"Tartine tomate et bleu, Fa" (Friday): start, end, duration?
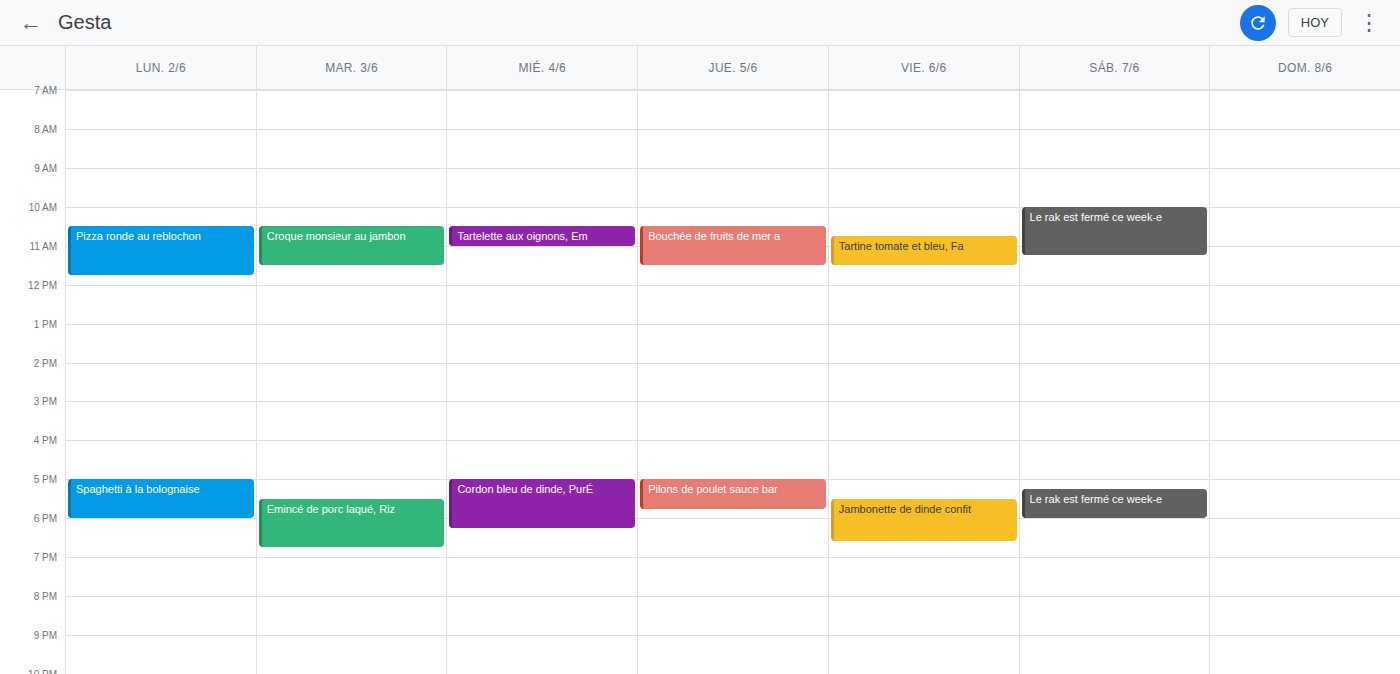
10:45 AM to 11:30 AM, 45 minutes